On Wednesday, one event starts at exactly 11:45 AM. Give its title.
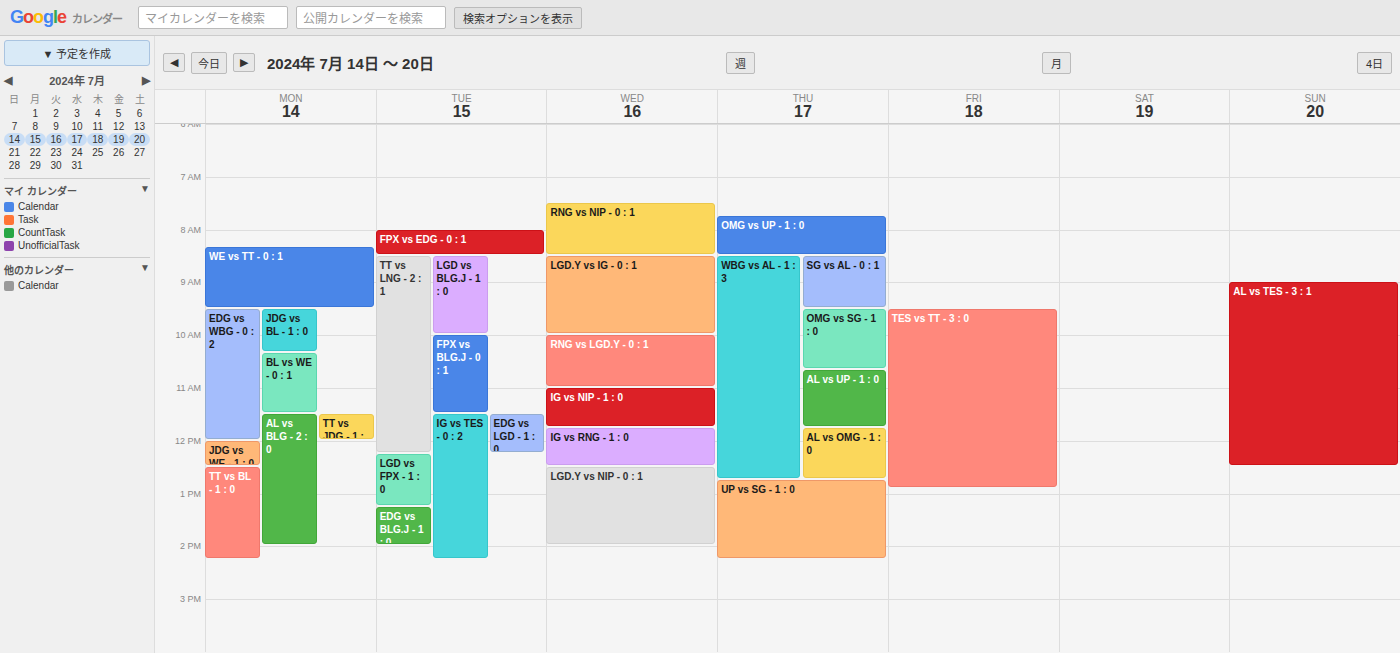
"IG vs RNG - 1 : 0"